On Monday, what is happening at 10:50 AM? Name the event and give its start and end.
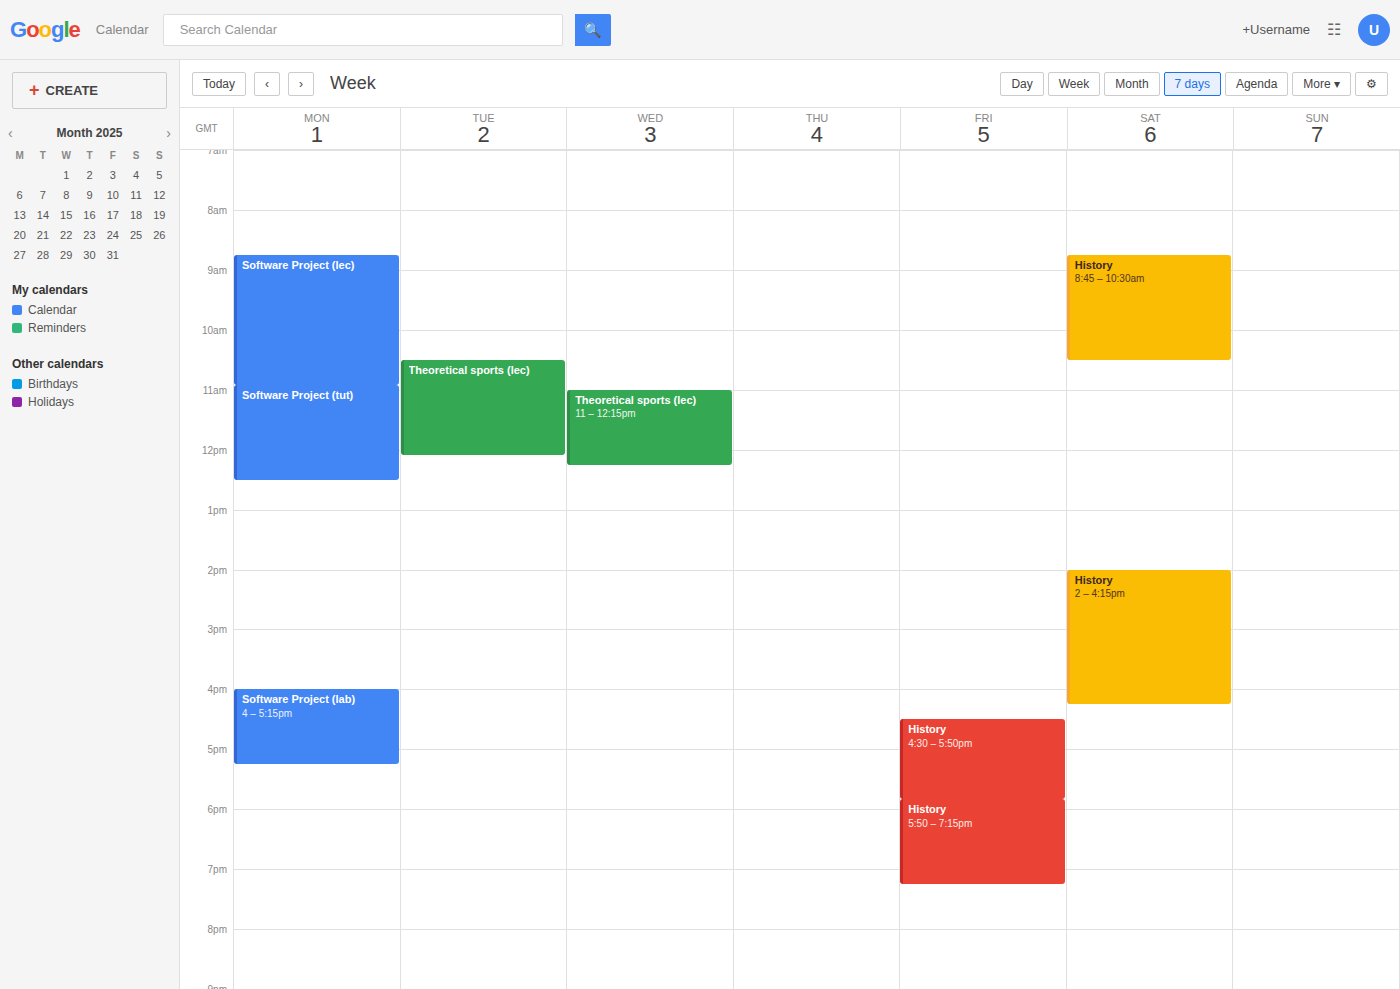
"Software Project (lec)", 8:45 AM to 10:55 AM